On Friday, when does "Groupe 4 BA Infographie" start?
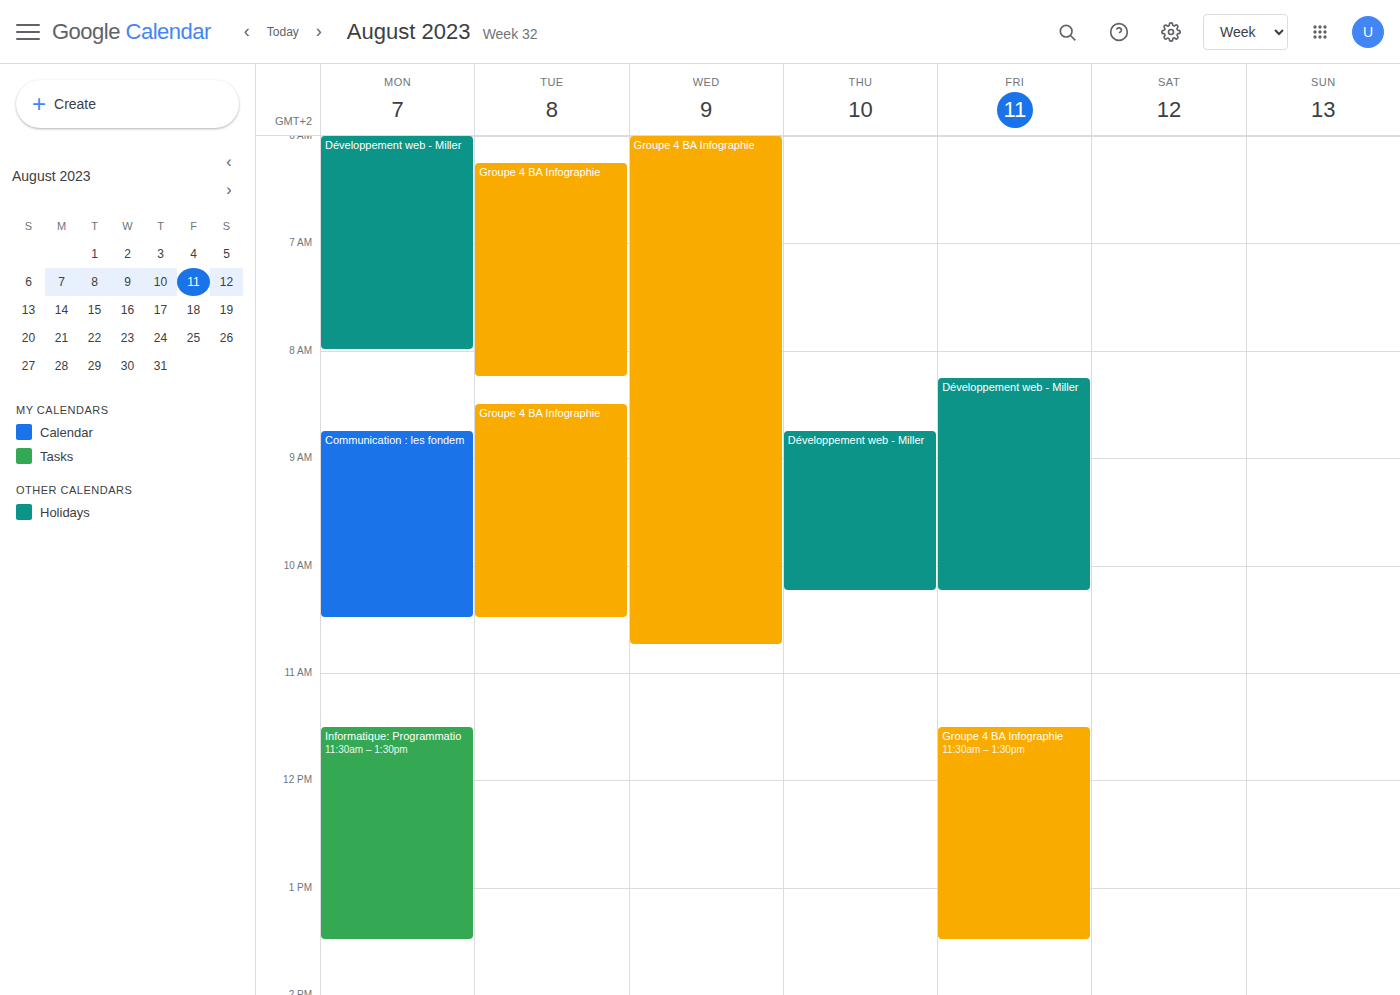
11:30 AM